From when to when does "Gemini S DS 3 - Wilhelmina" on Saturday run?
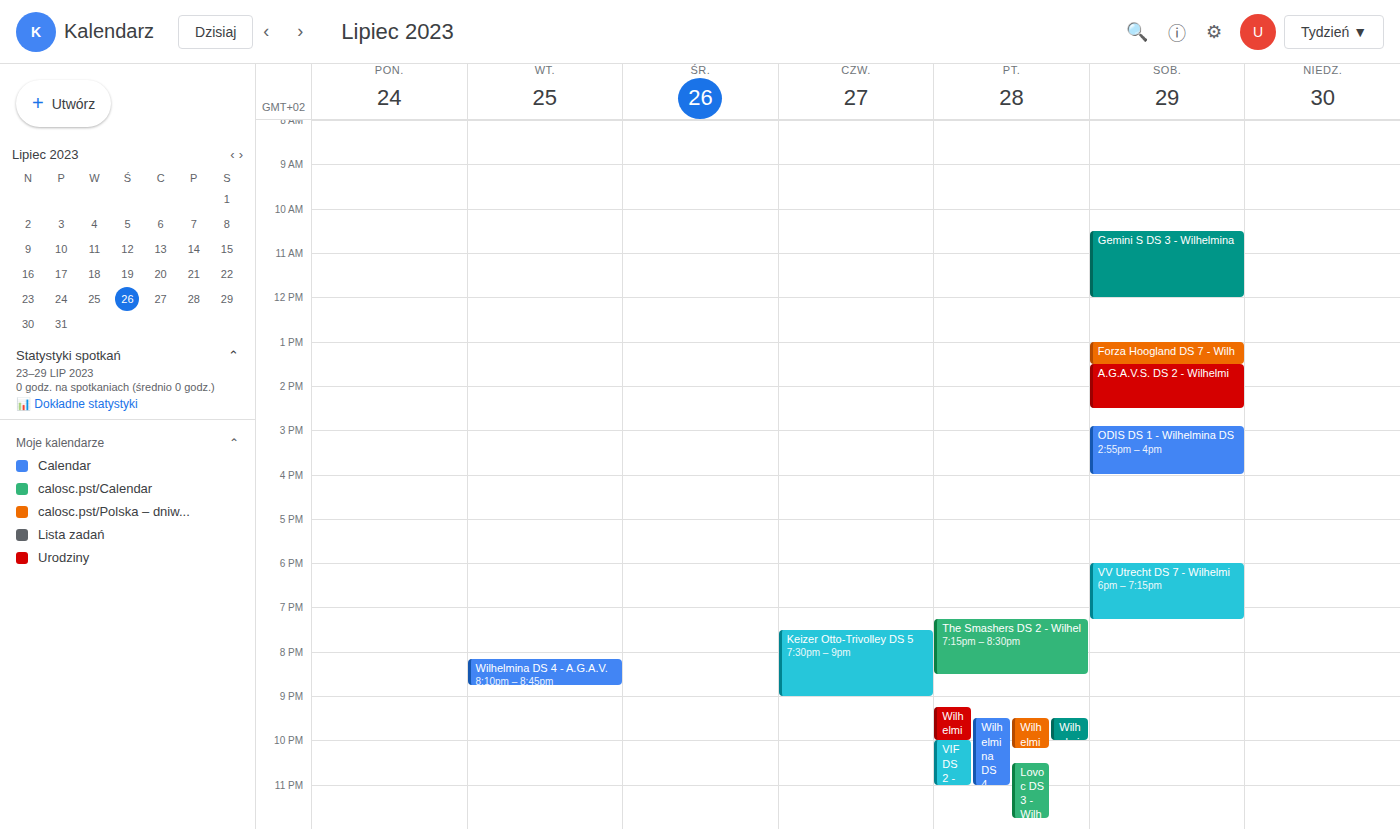
10:30 AM to 12:00 PM